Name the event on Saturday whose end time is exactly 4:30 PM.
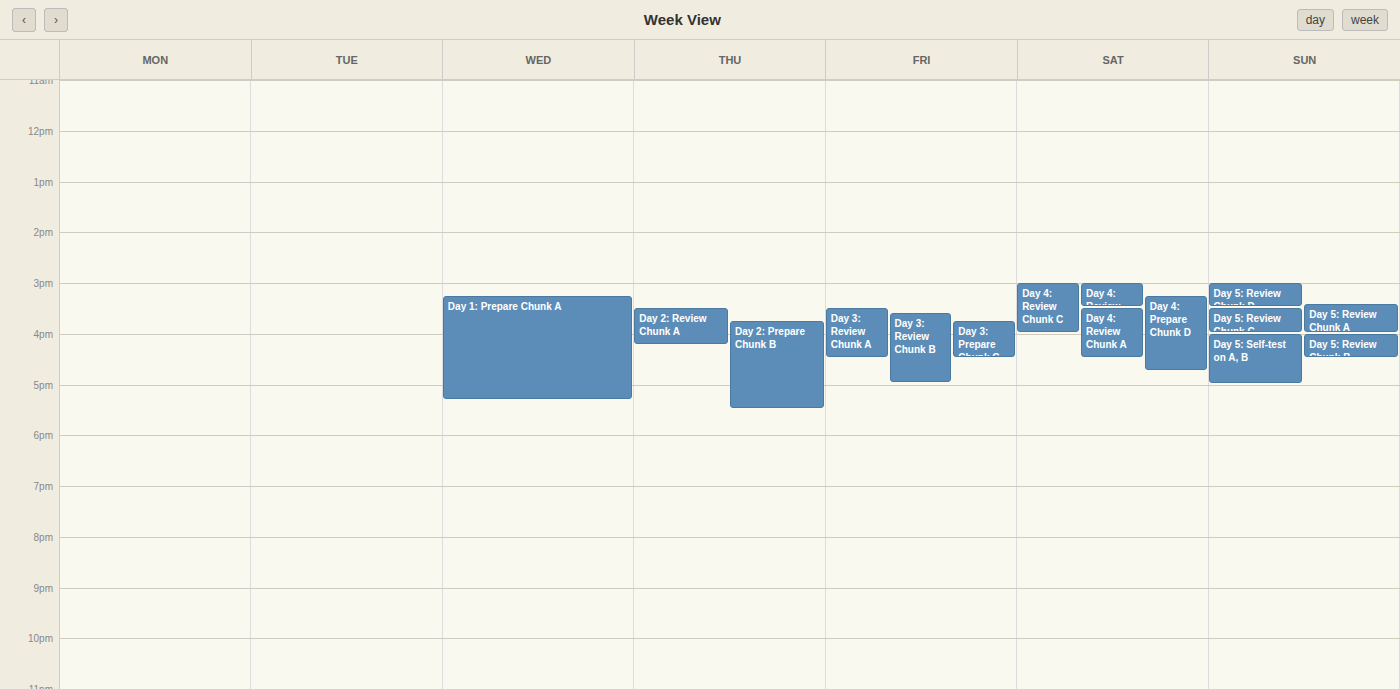
"Day 4: Review Chunk A"